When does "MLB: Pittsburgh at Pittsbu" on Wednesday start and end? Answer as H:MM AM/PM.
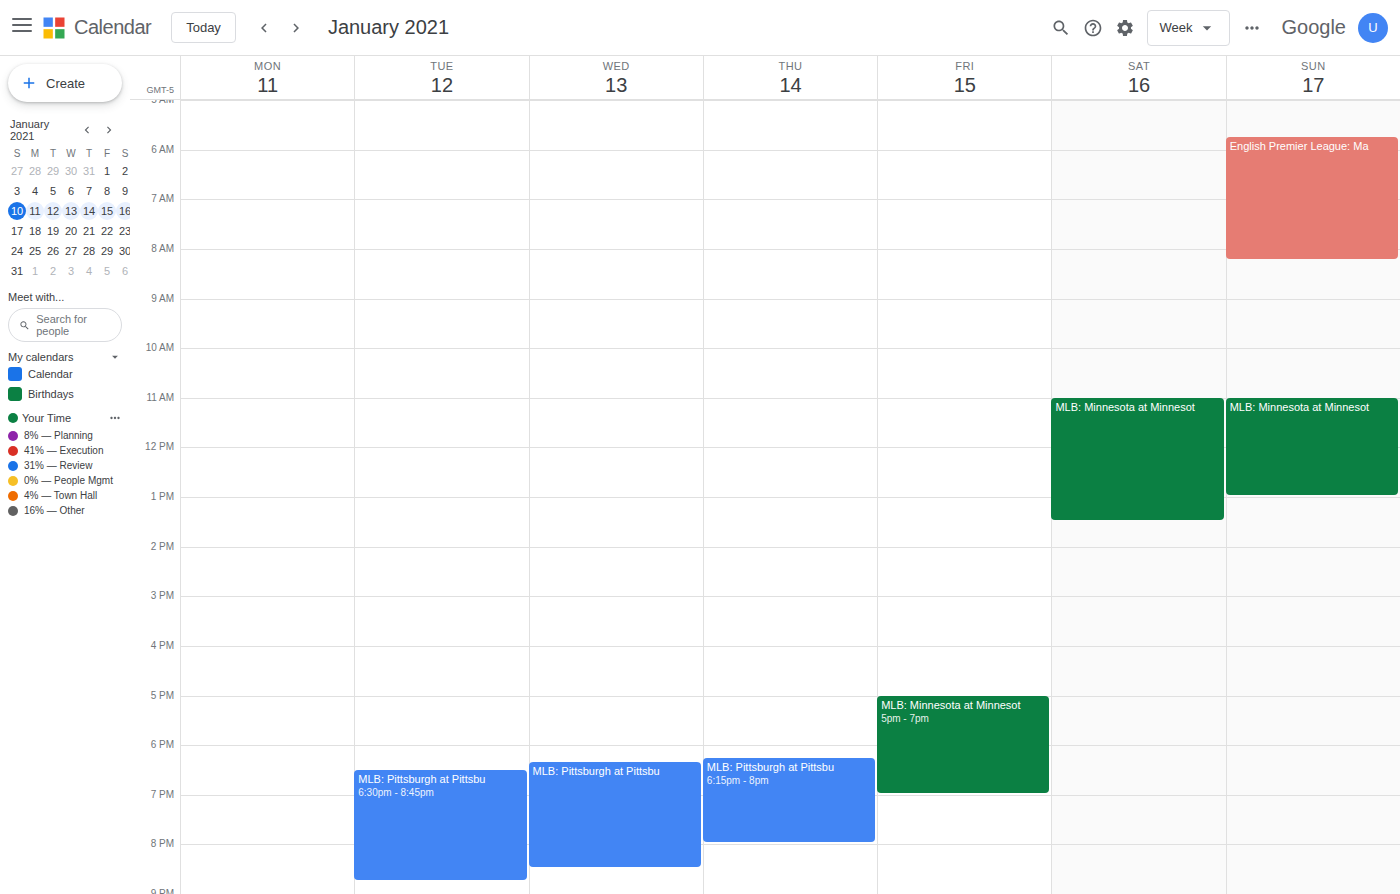
6:20 PM to 8:30 PM